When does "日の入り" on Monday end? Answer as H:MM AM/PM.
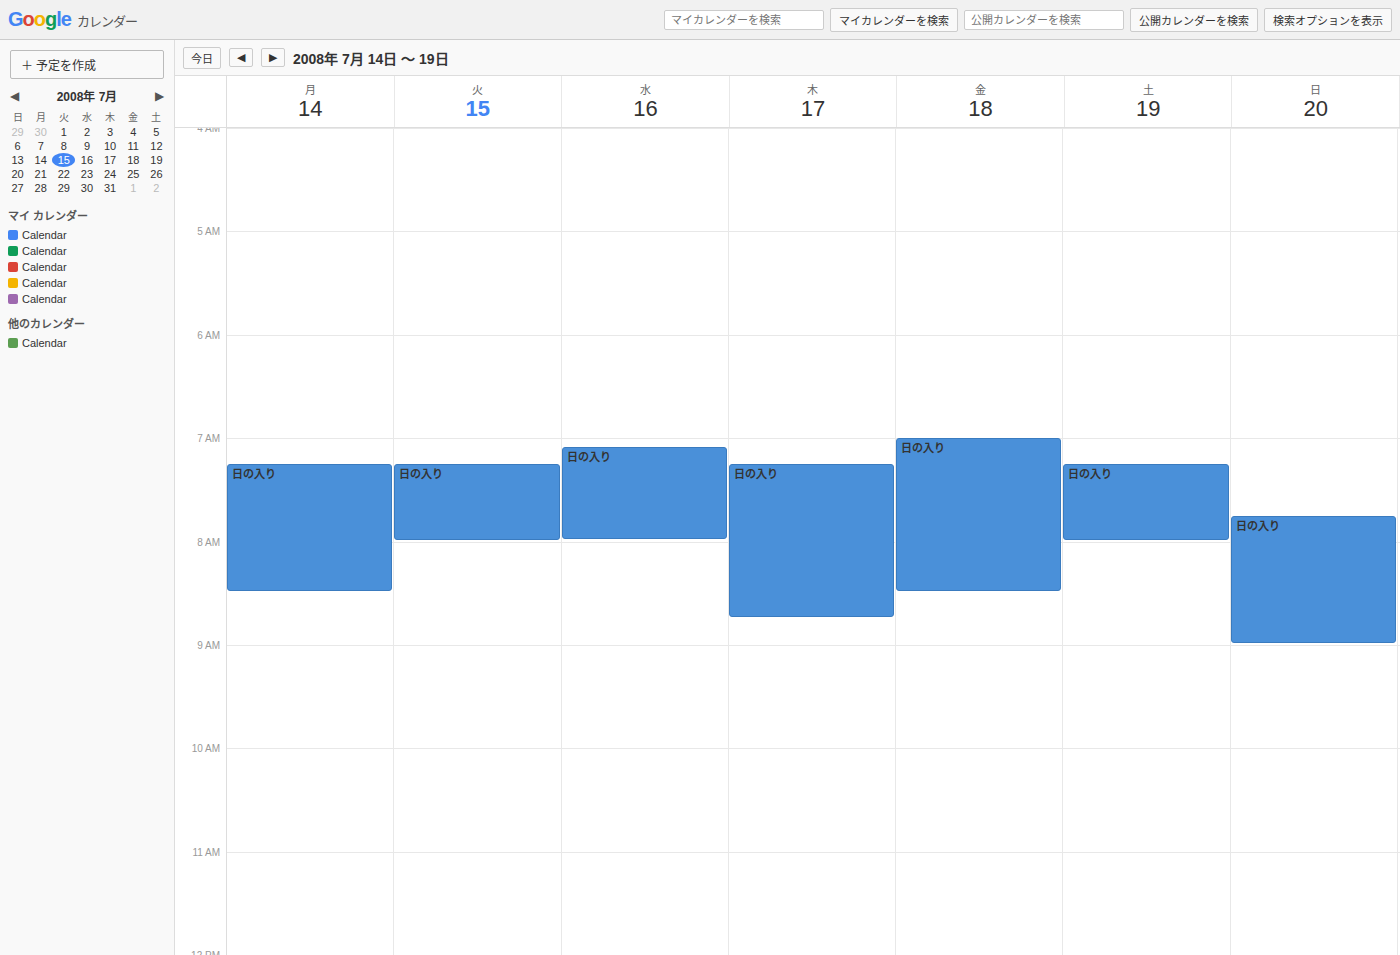
8:30 AM